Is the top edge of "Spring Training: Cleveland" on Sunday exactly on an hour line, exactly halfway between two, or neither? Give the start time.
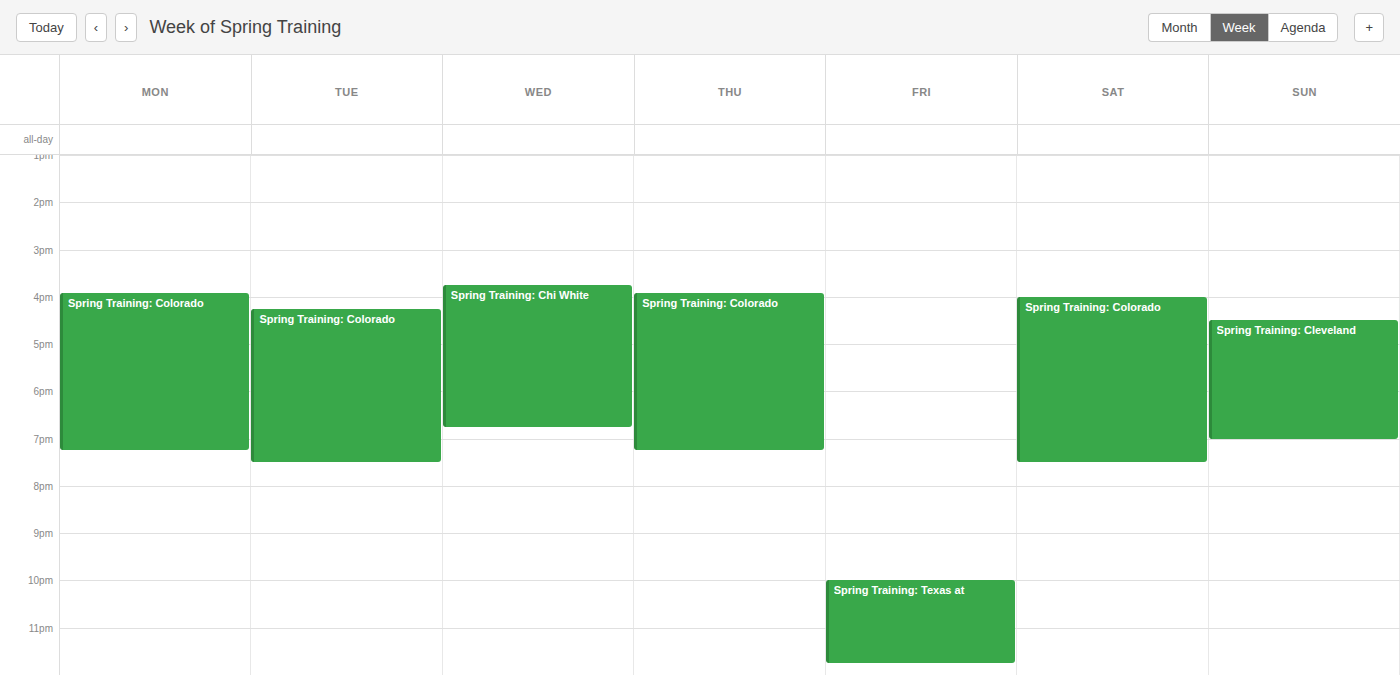
4:30 PM -- halfway between the 4 PM and 5 PM lines.